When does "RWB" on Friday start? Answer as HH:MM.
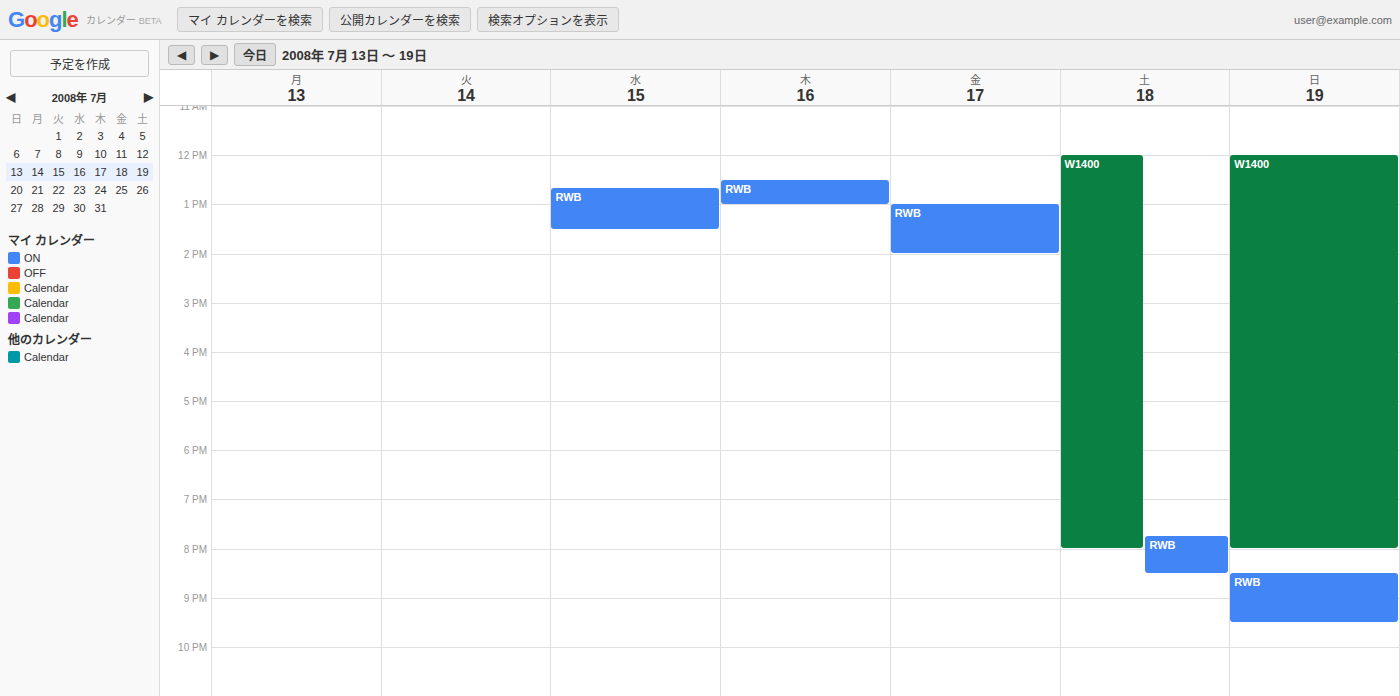
13:00